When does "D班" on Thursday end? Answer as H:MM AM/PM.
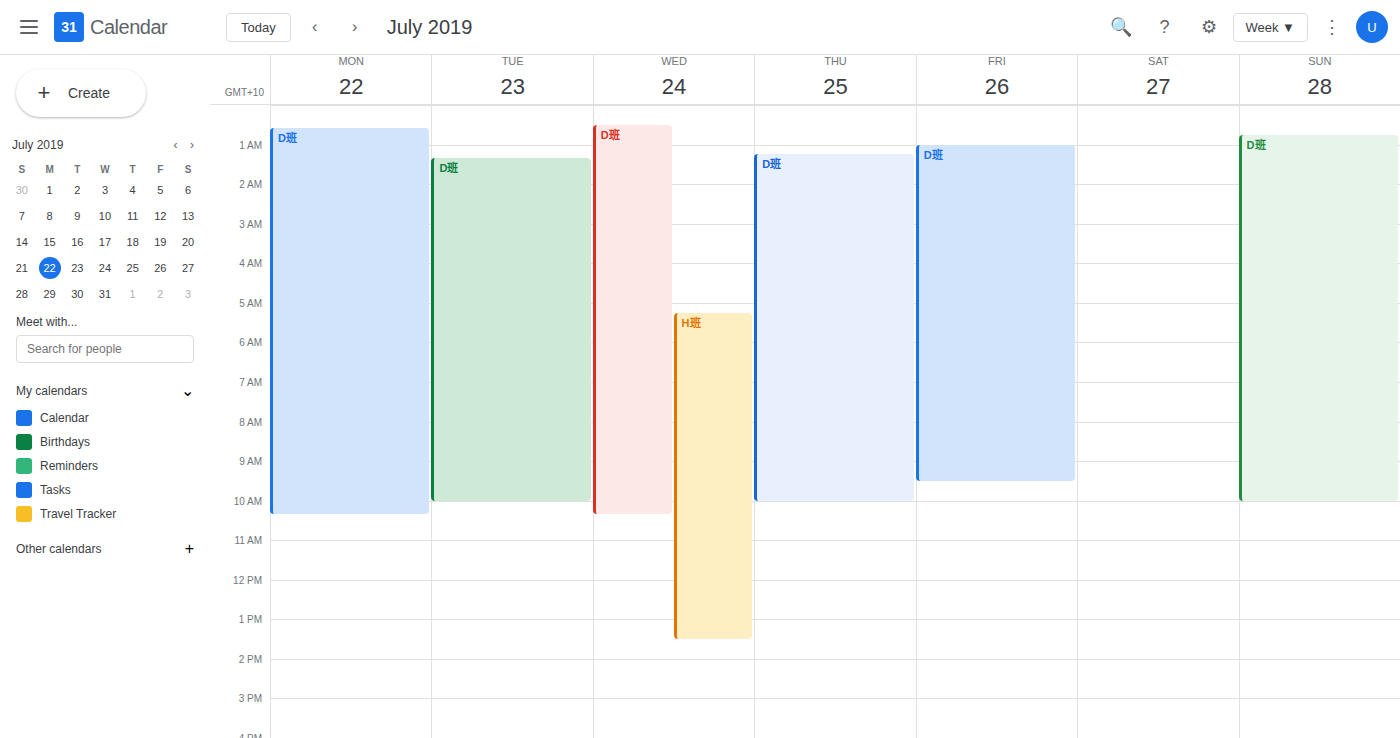
10:00 AM